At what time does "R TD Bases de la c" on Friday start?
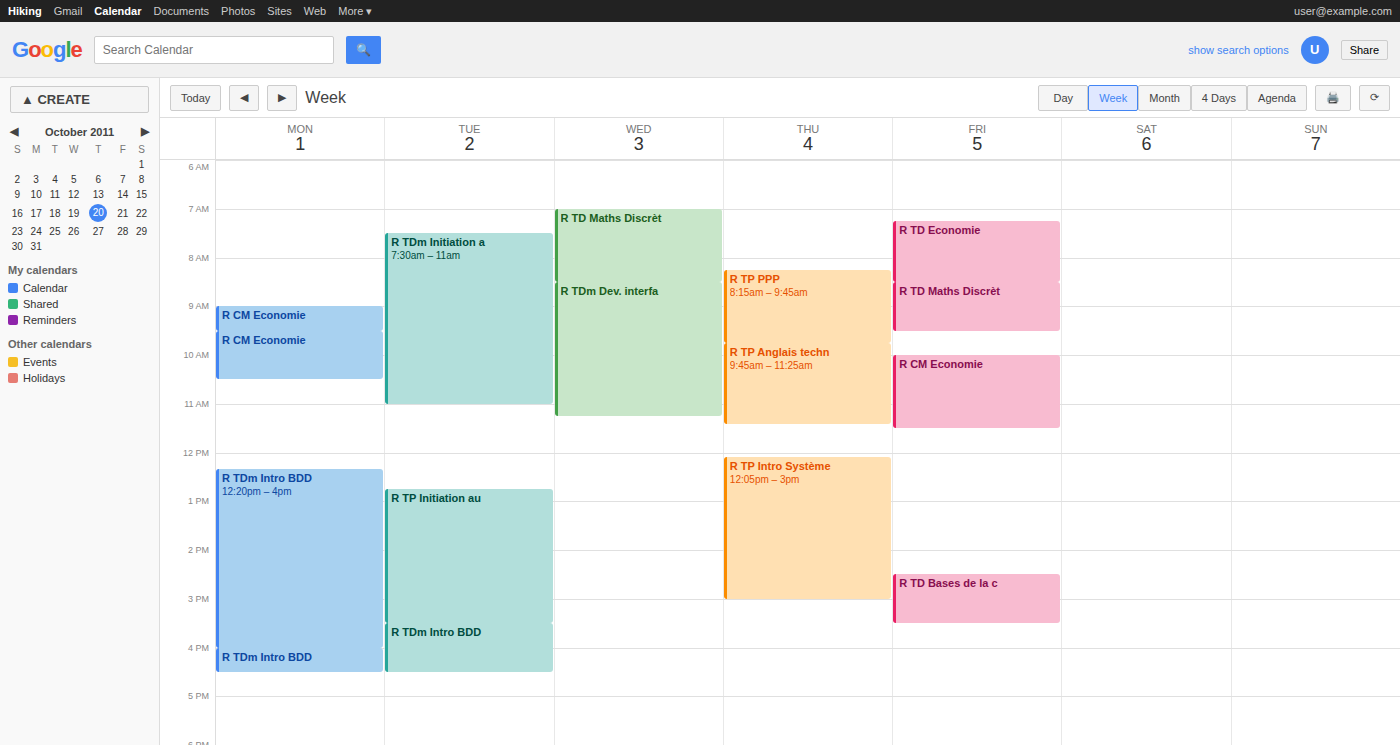
2:30 PM